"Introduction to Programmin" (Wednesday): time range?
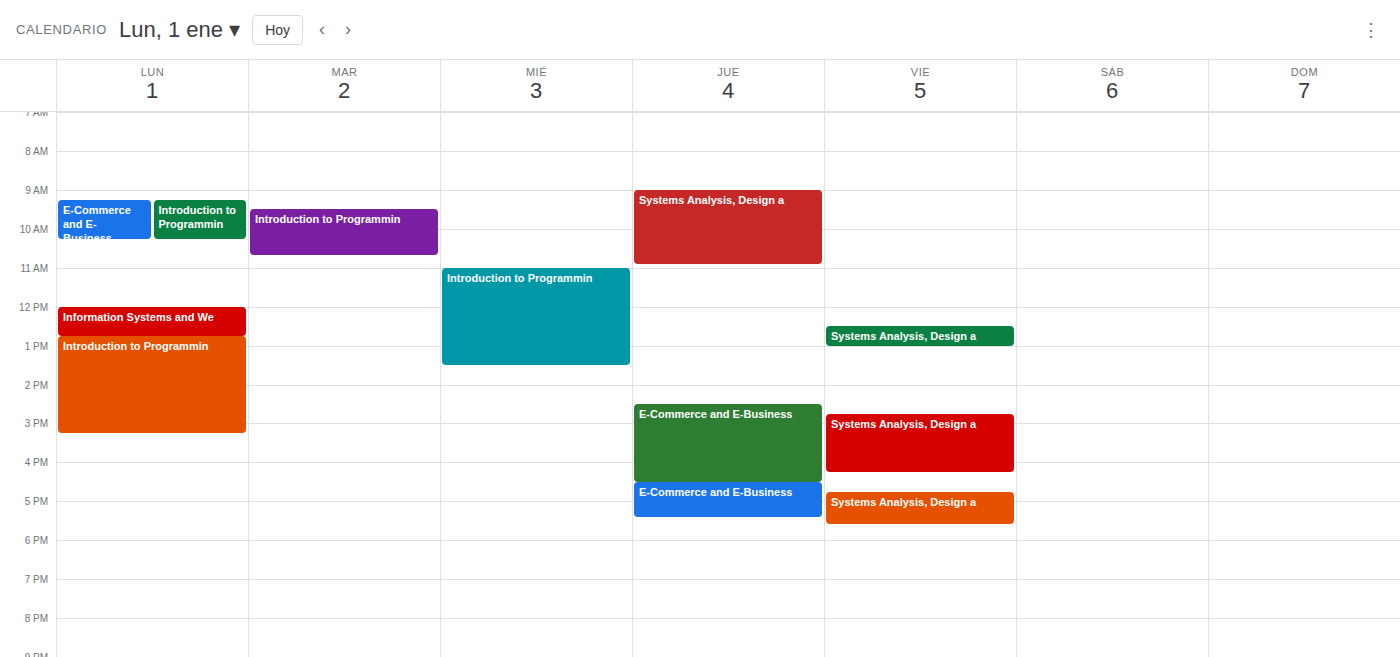
11:00 AM to 1:30 PM